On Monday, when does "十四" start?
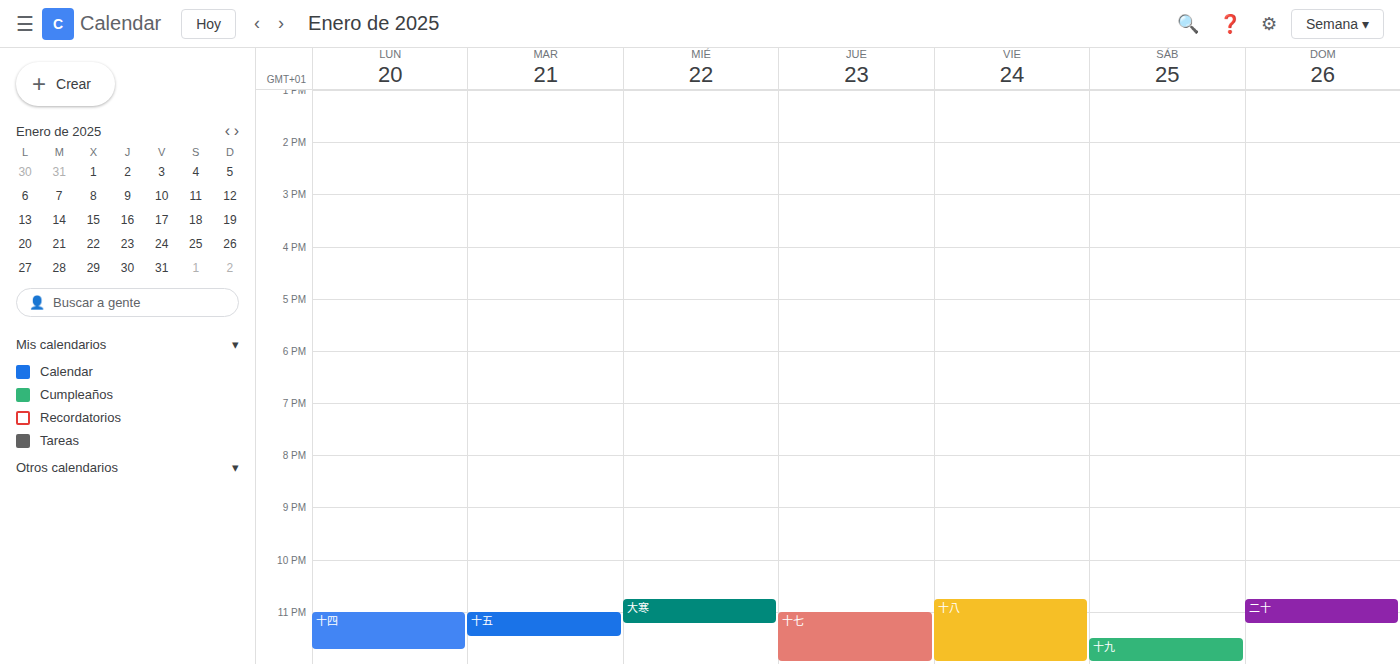
23:00